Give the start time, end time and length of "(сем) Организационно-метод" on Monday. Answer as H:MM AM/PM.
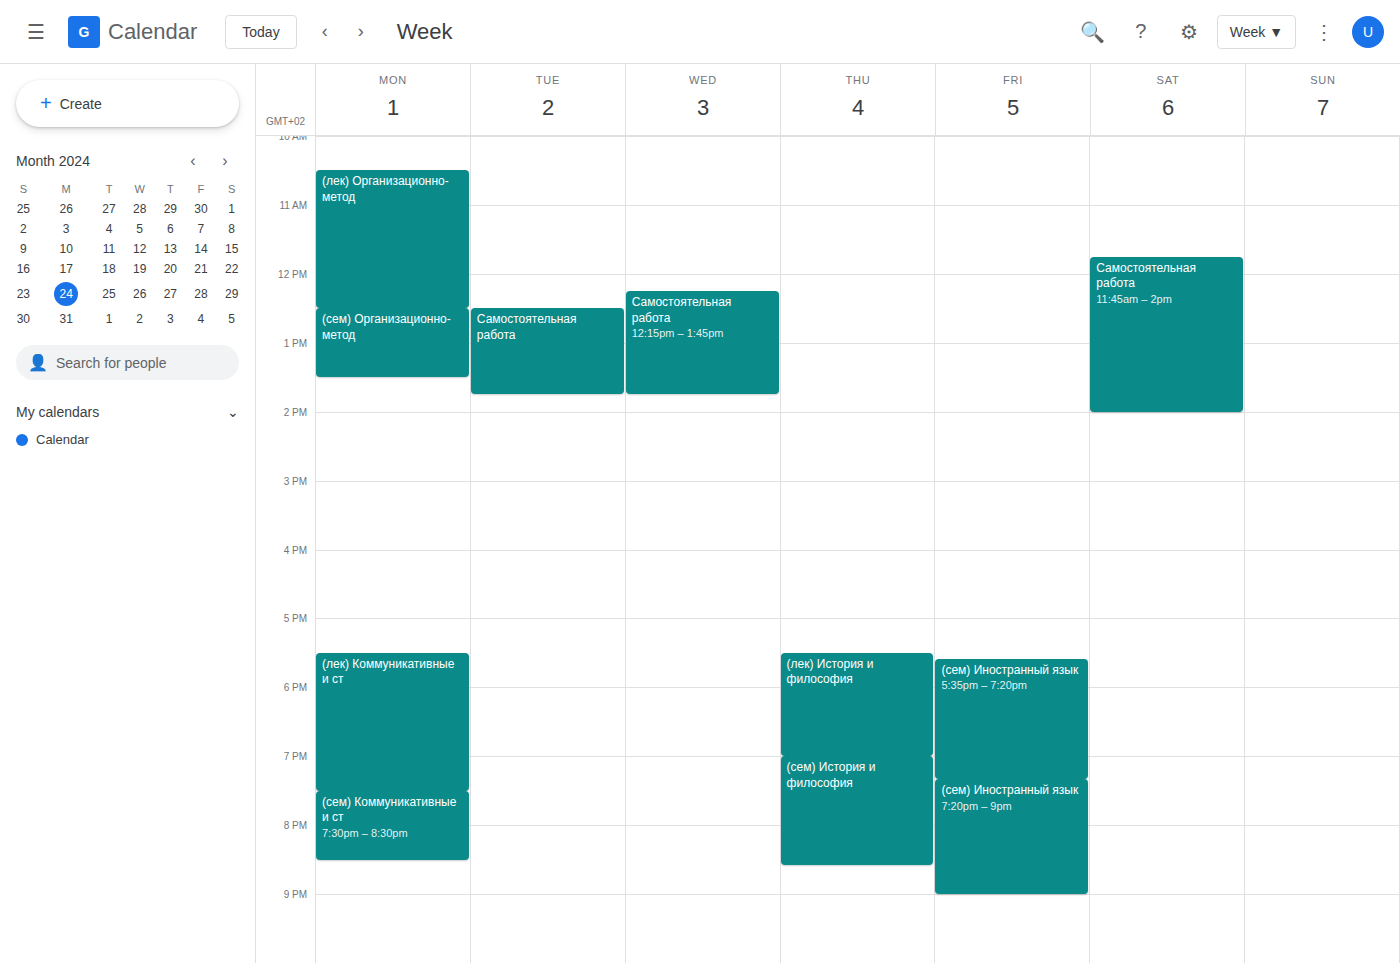
12:30 PM to 1:30 PM, 1 hour